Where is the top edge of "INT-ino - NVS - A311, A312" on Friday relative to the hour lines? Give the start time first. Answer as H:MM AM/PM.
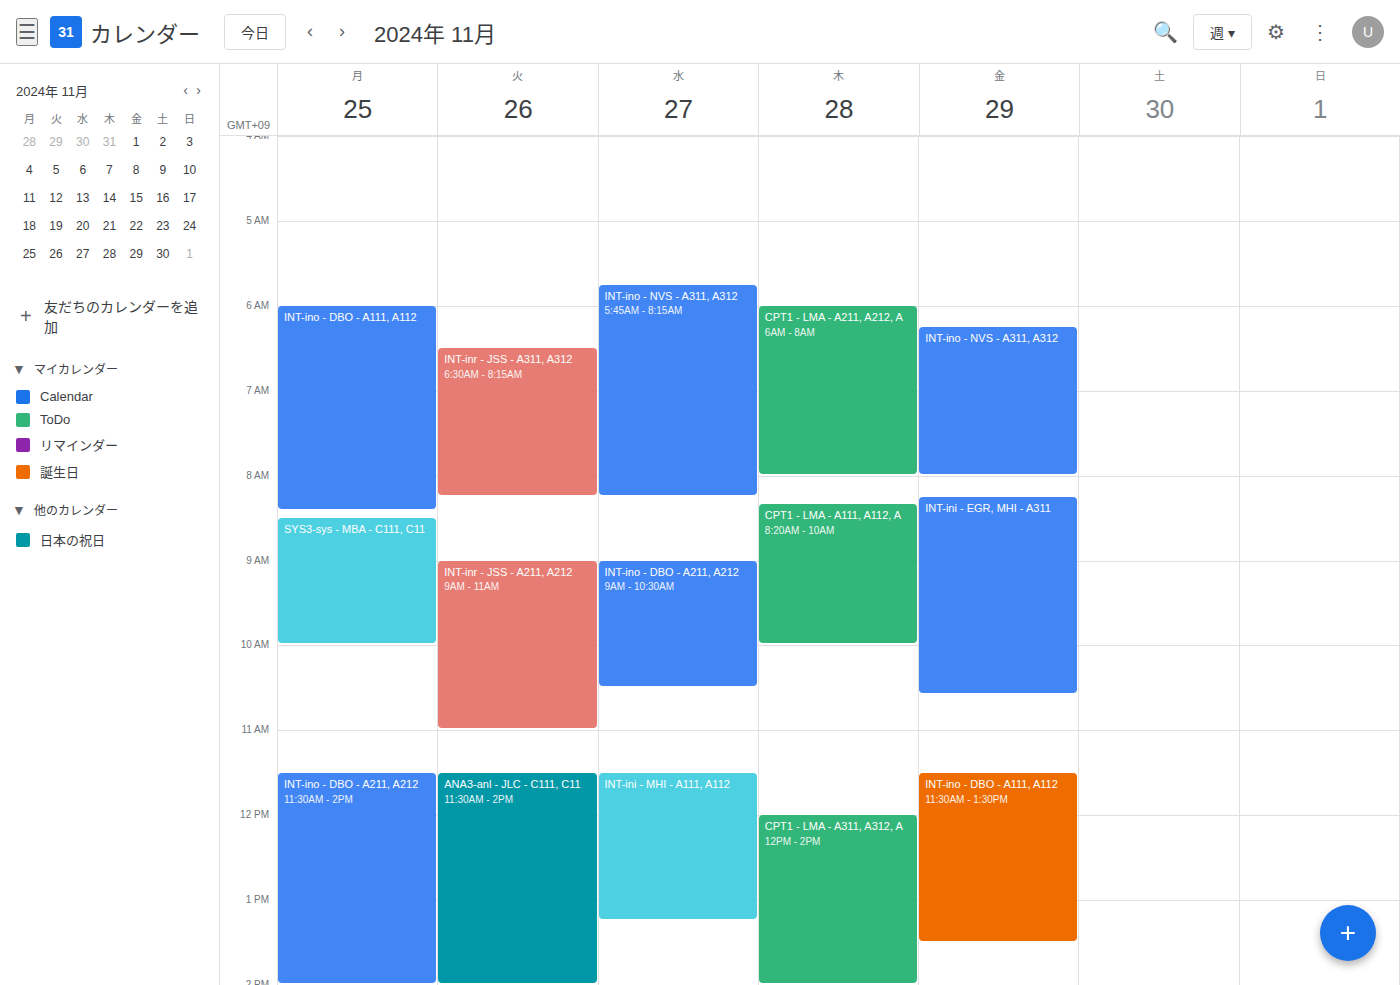
6:15 AM -- neither: a quarter of the way from the 6 AM line to the 7 AM line.